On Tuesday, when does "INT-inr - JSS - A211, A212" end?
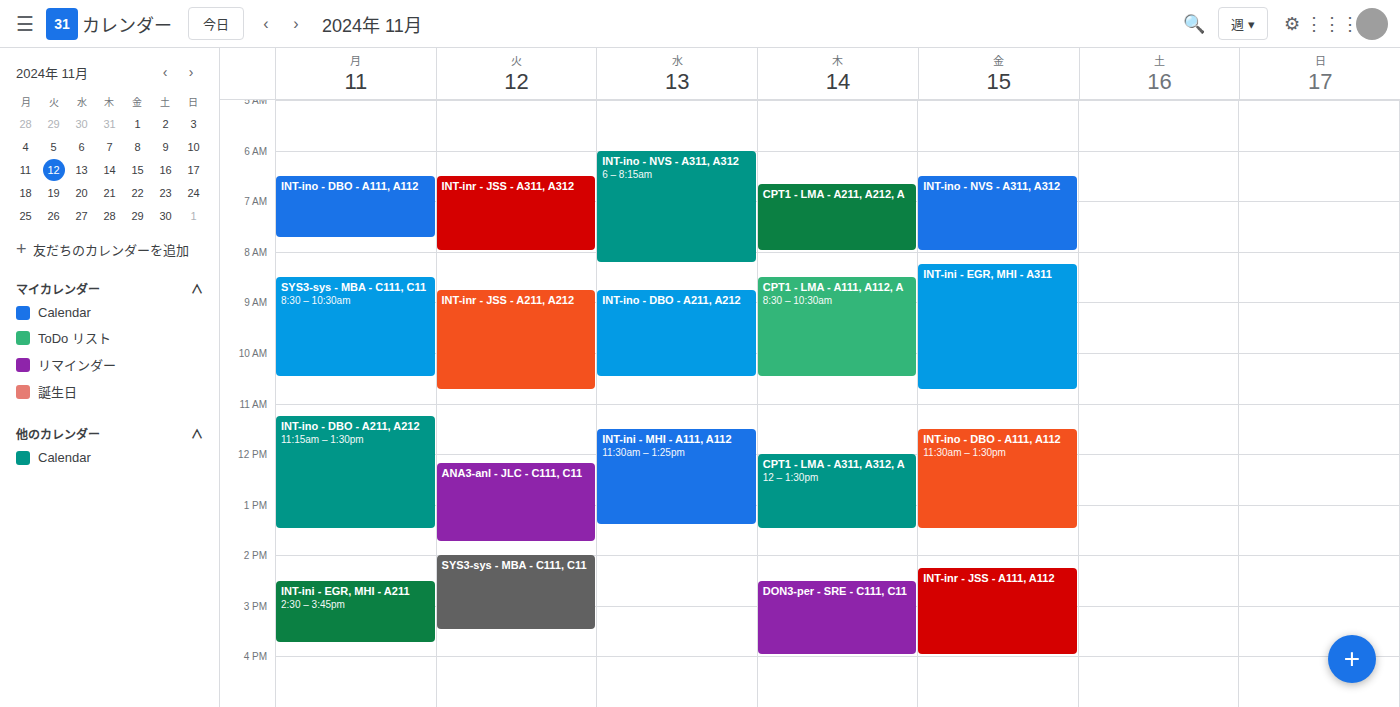
10:45 AM